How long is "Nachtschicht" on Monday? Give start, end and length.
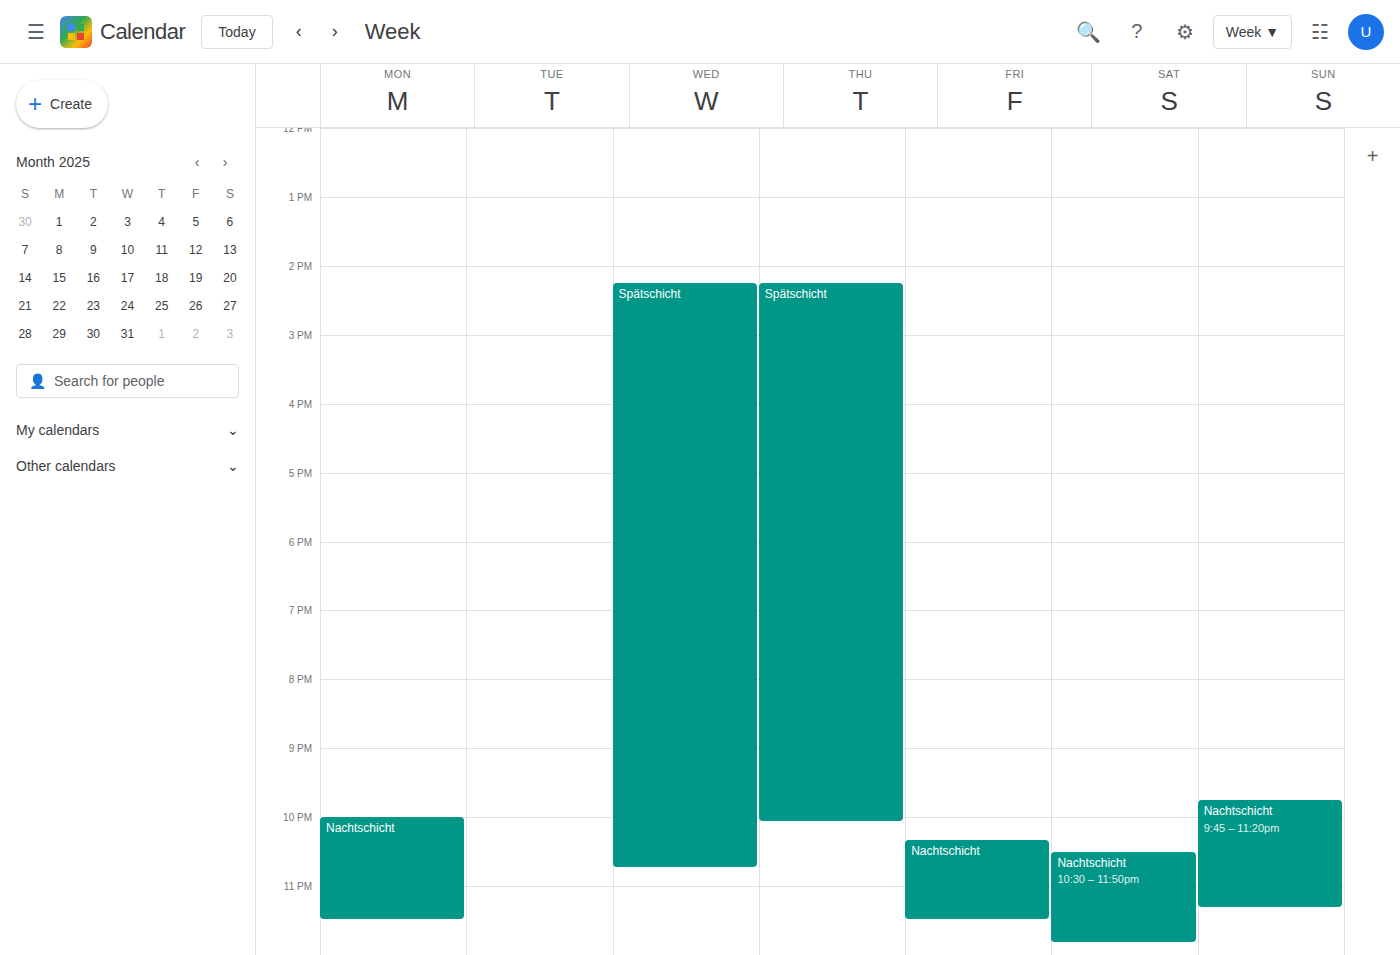
22:00 to 23:30, 1 hour 30 minutes